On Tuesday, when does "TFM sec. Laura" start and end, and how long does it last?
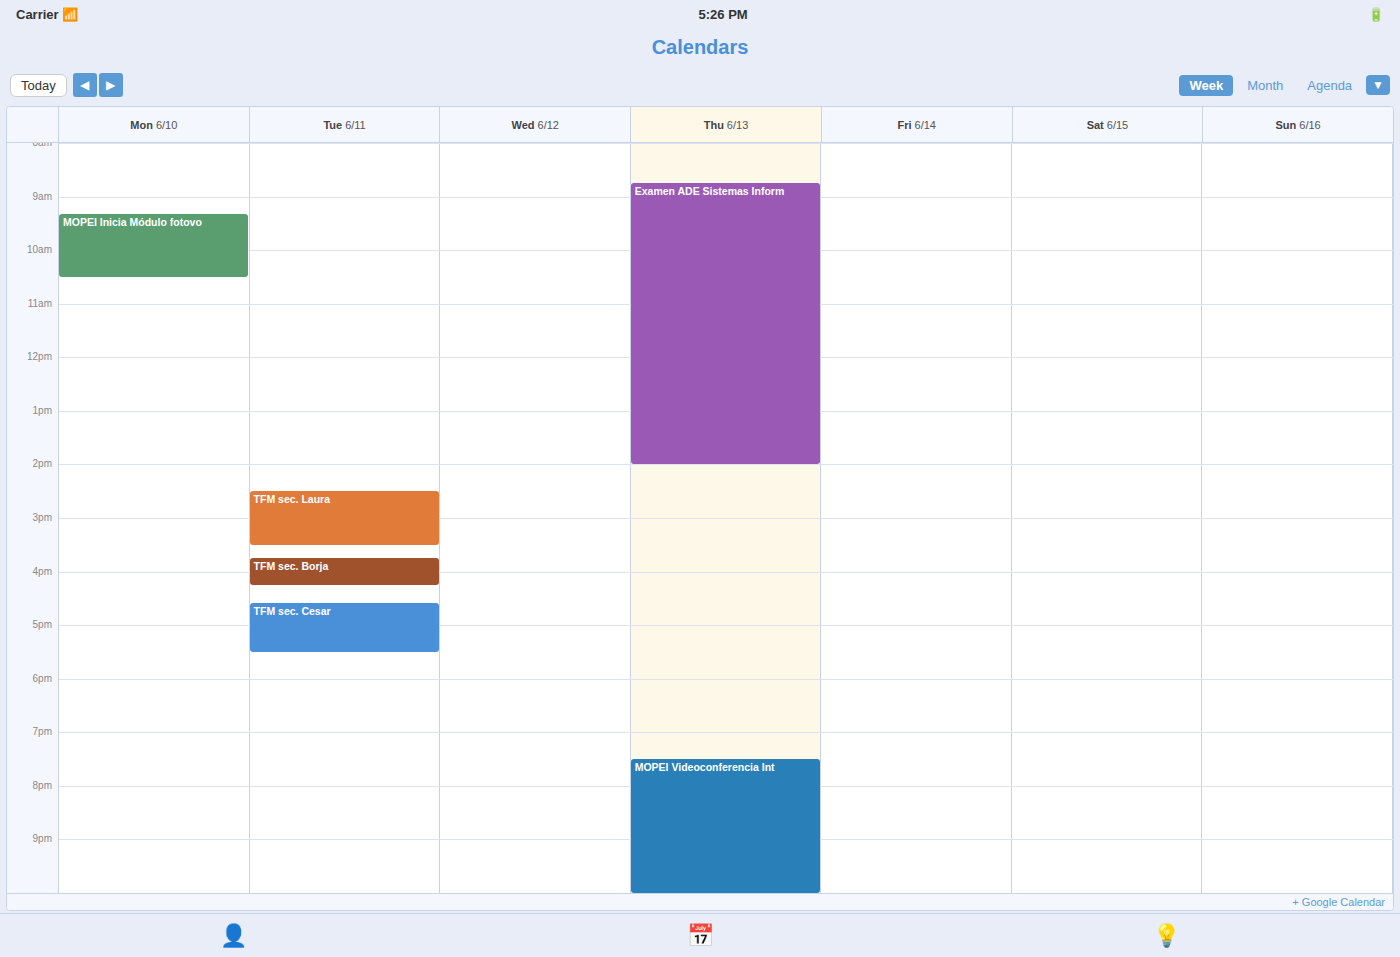
2:30 PM to 3:30 PM, 1 hour